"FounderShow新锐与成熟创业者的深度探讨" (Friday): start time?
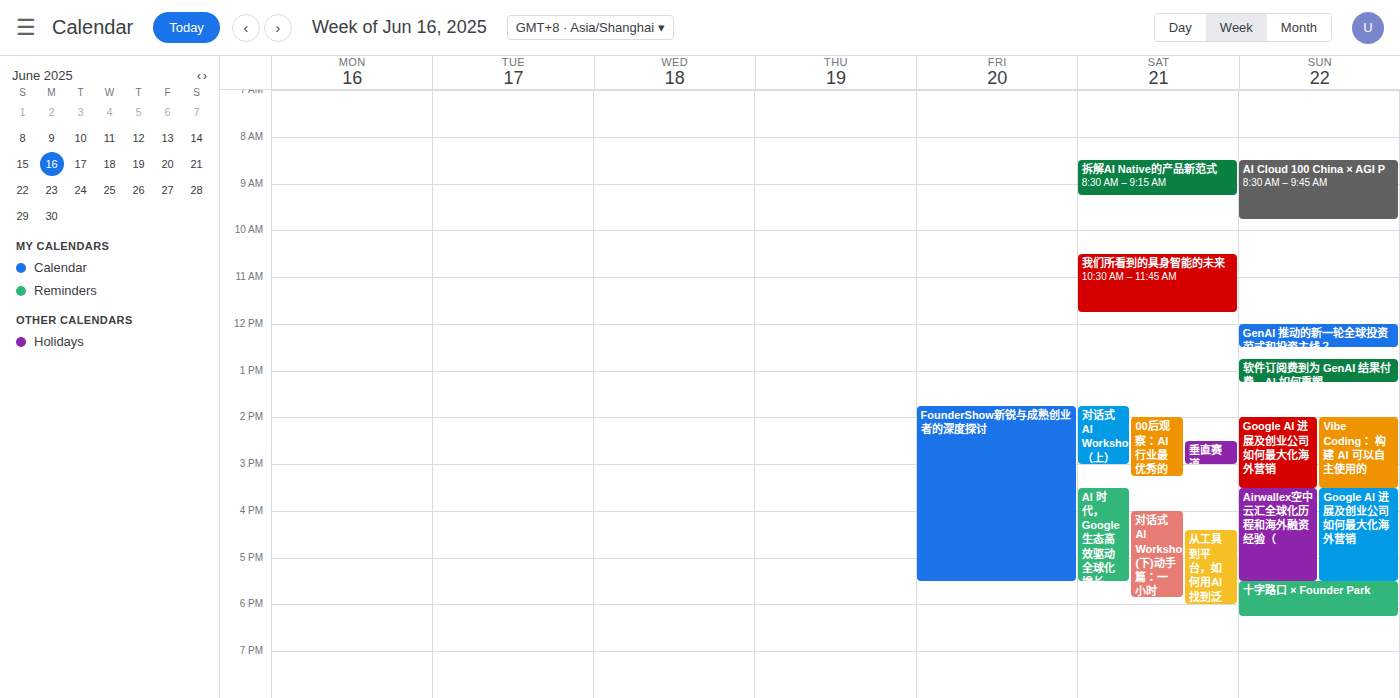
13:45